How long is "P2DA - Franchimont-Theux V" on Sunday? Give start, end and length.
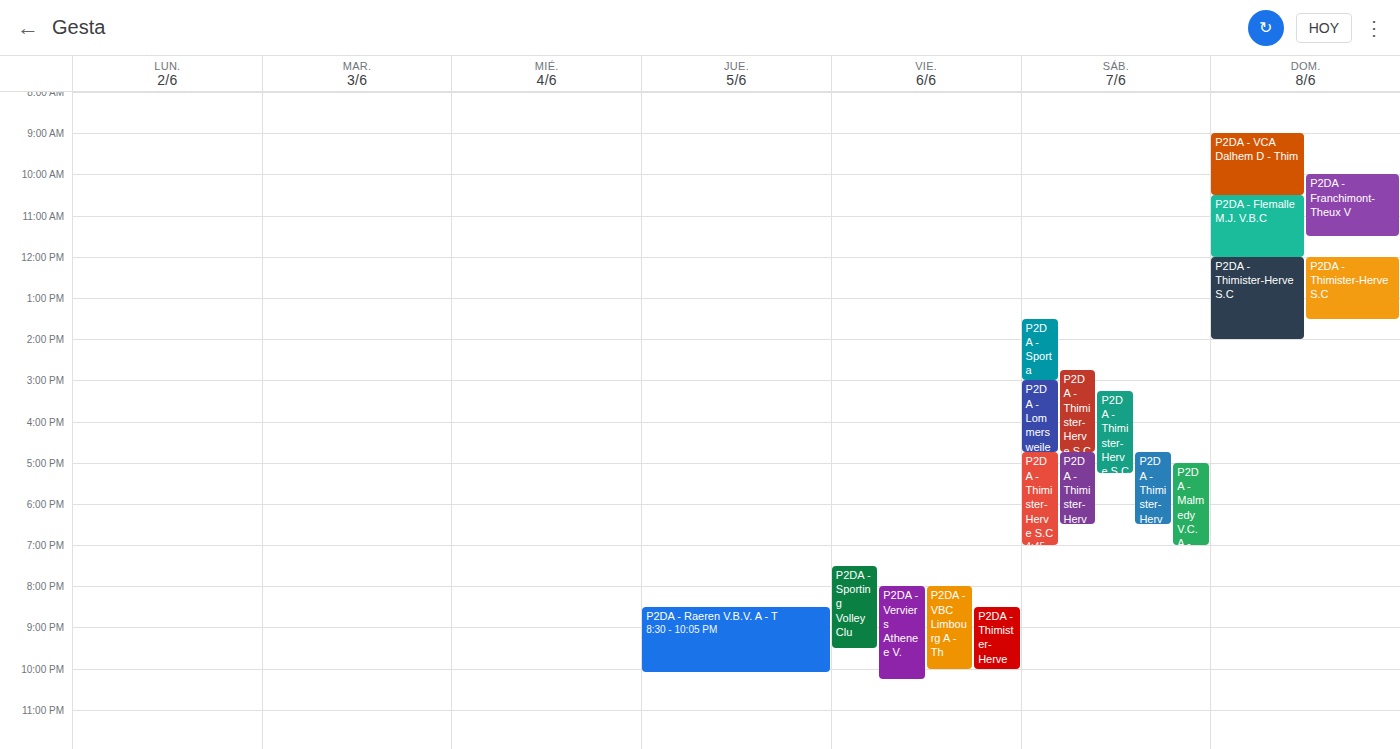
10:00 AM to 11:30 AM, 1 hour 30 minutes